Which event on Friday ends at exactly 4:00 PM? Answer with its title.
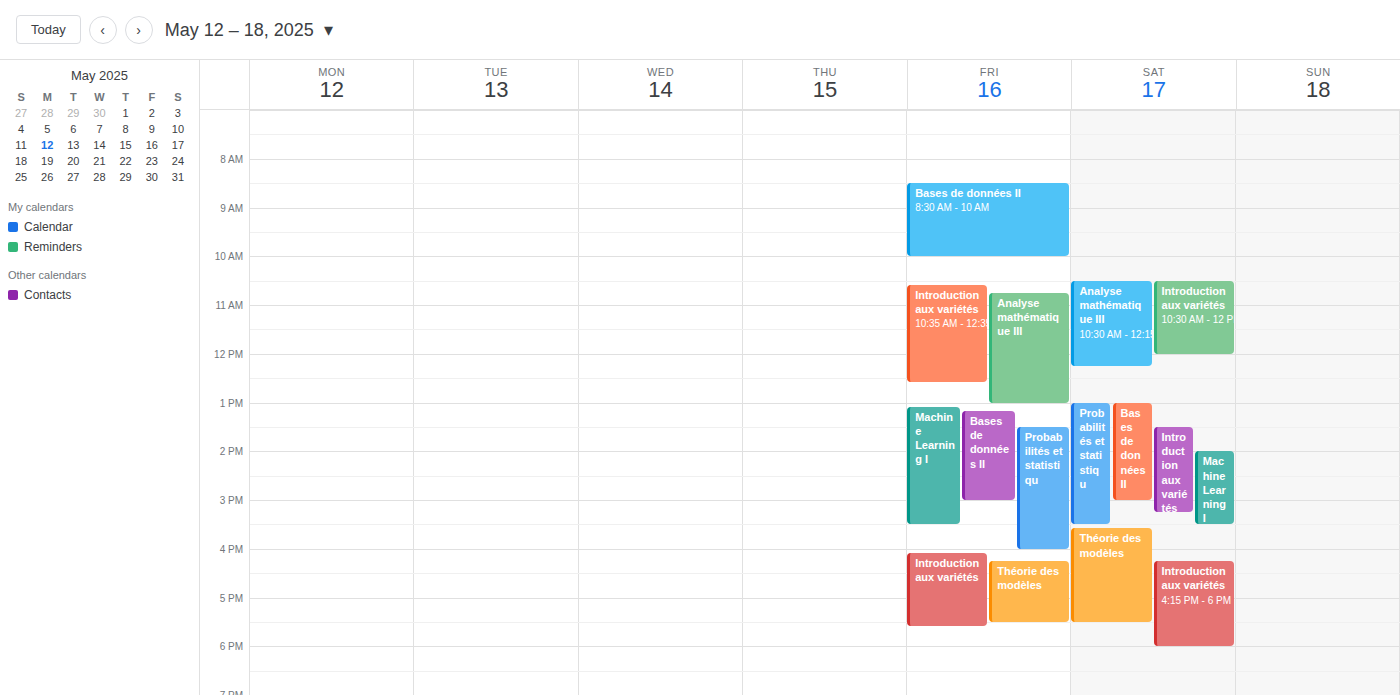
"Probabilités et statistiqu"